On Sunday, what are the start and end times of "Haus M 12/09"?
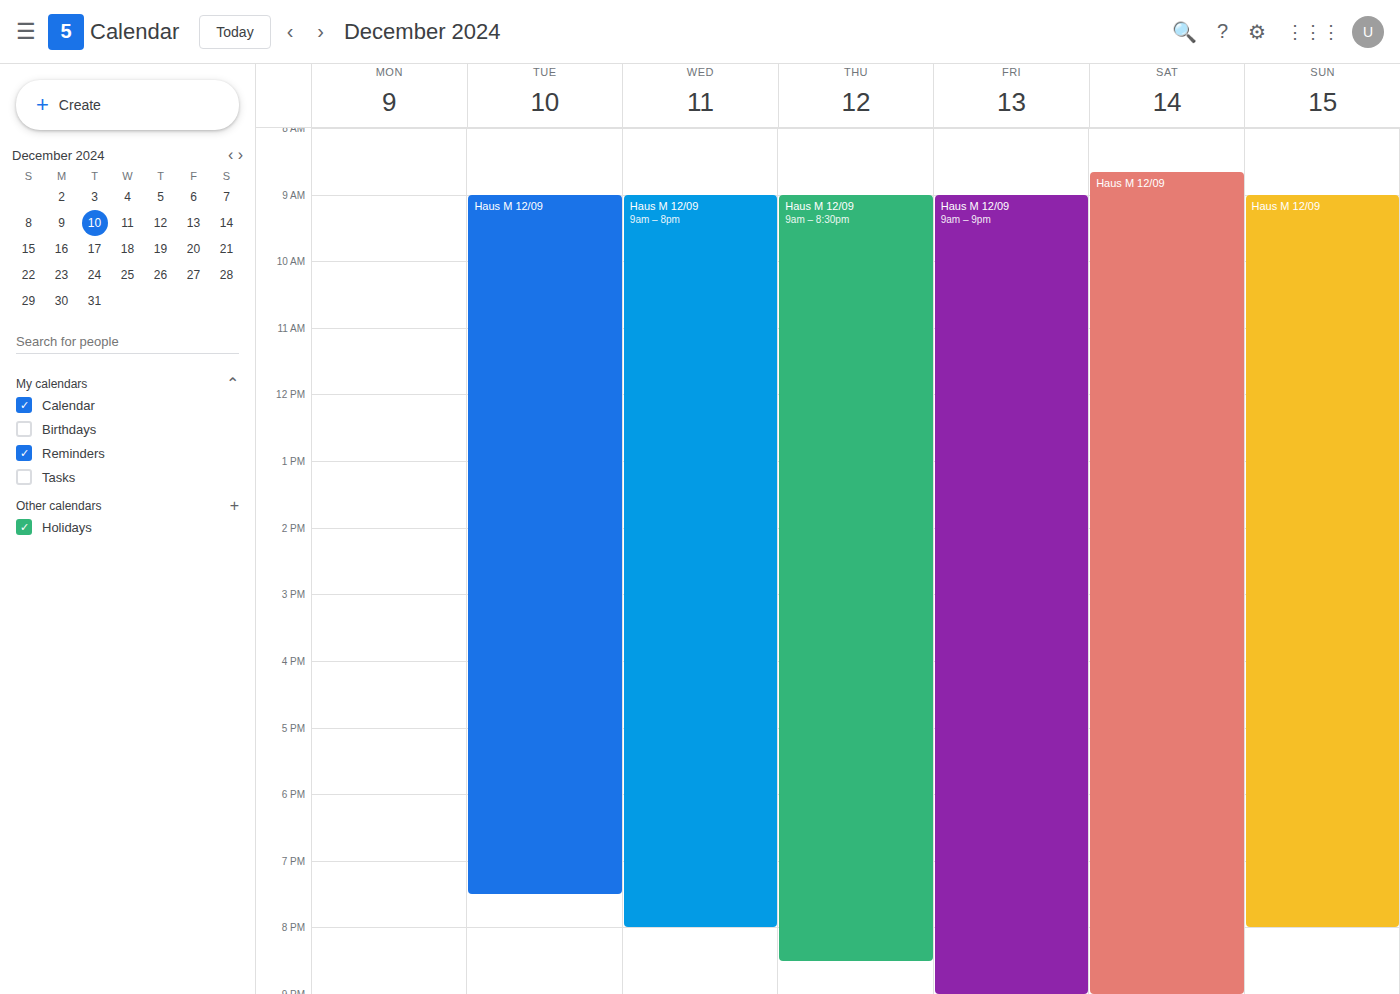
9:00 AM to 8:00 PM